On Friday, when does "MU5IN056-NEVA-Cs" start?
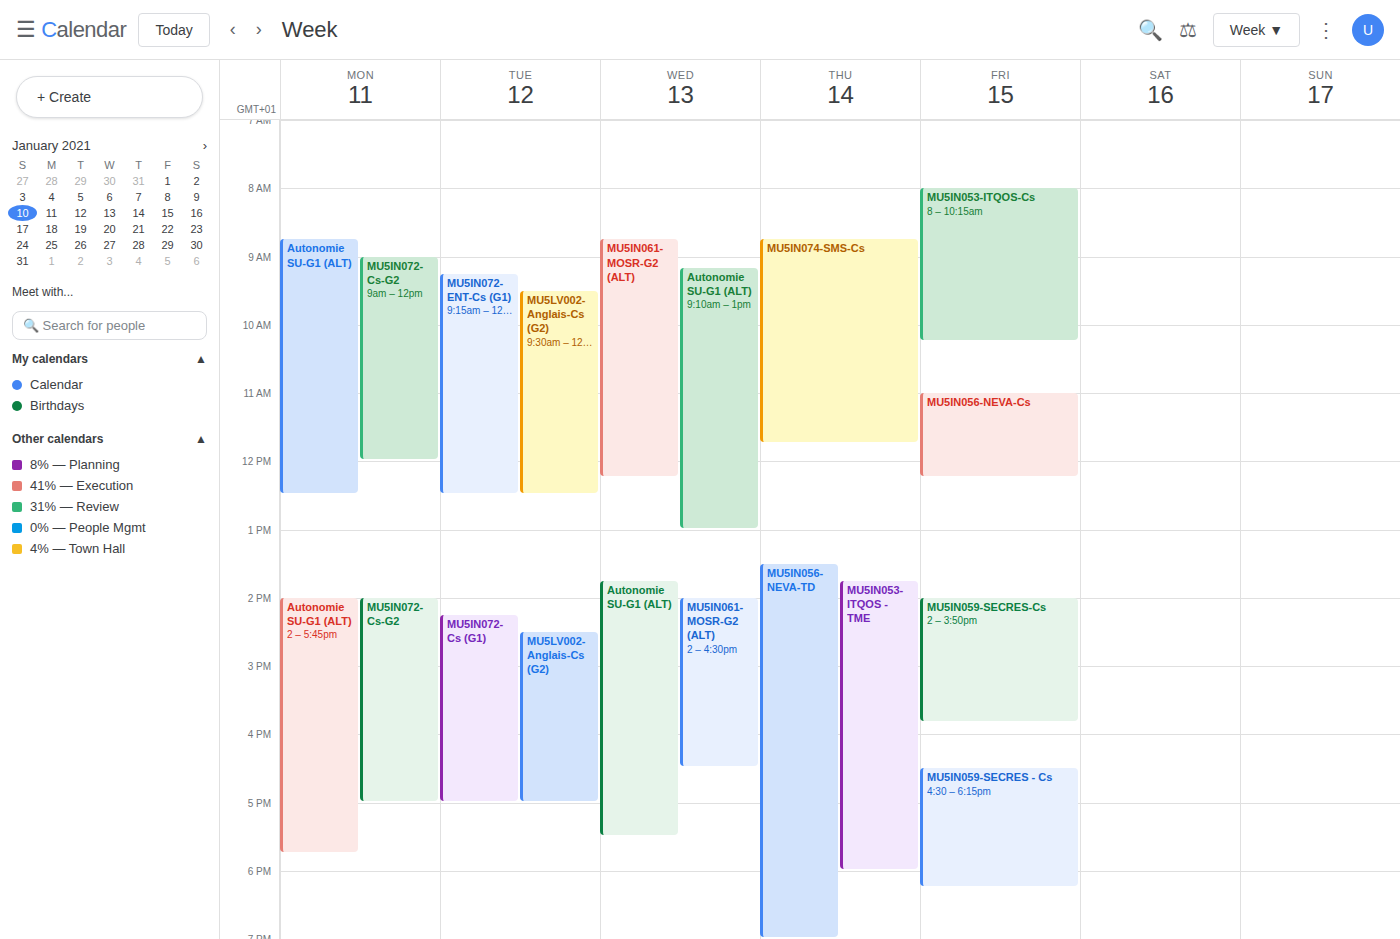
11:00 AM